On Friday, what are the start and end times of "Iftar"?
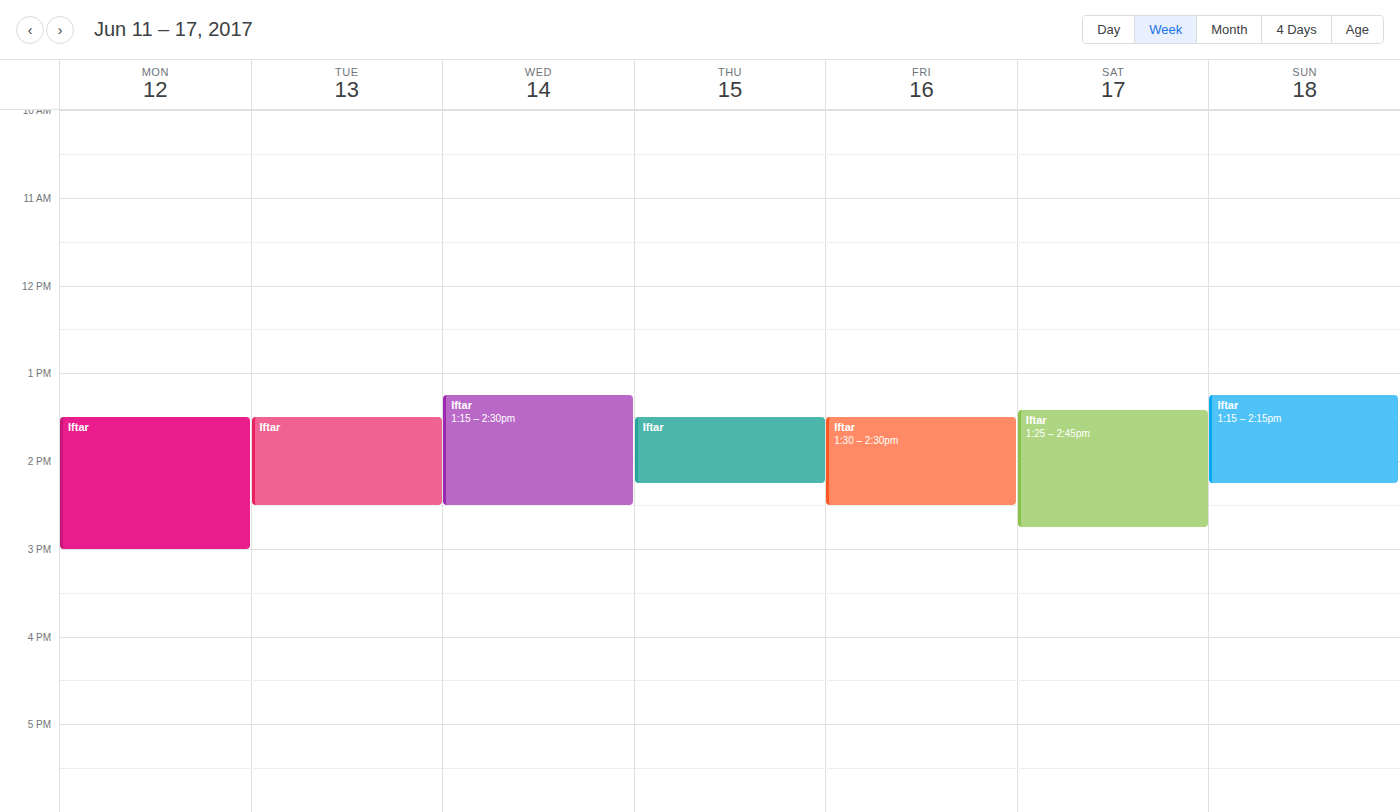
1:30 PM to 2:30 PM